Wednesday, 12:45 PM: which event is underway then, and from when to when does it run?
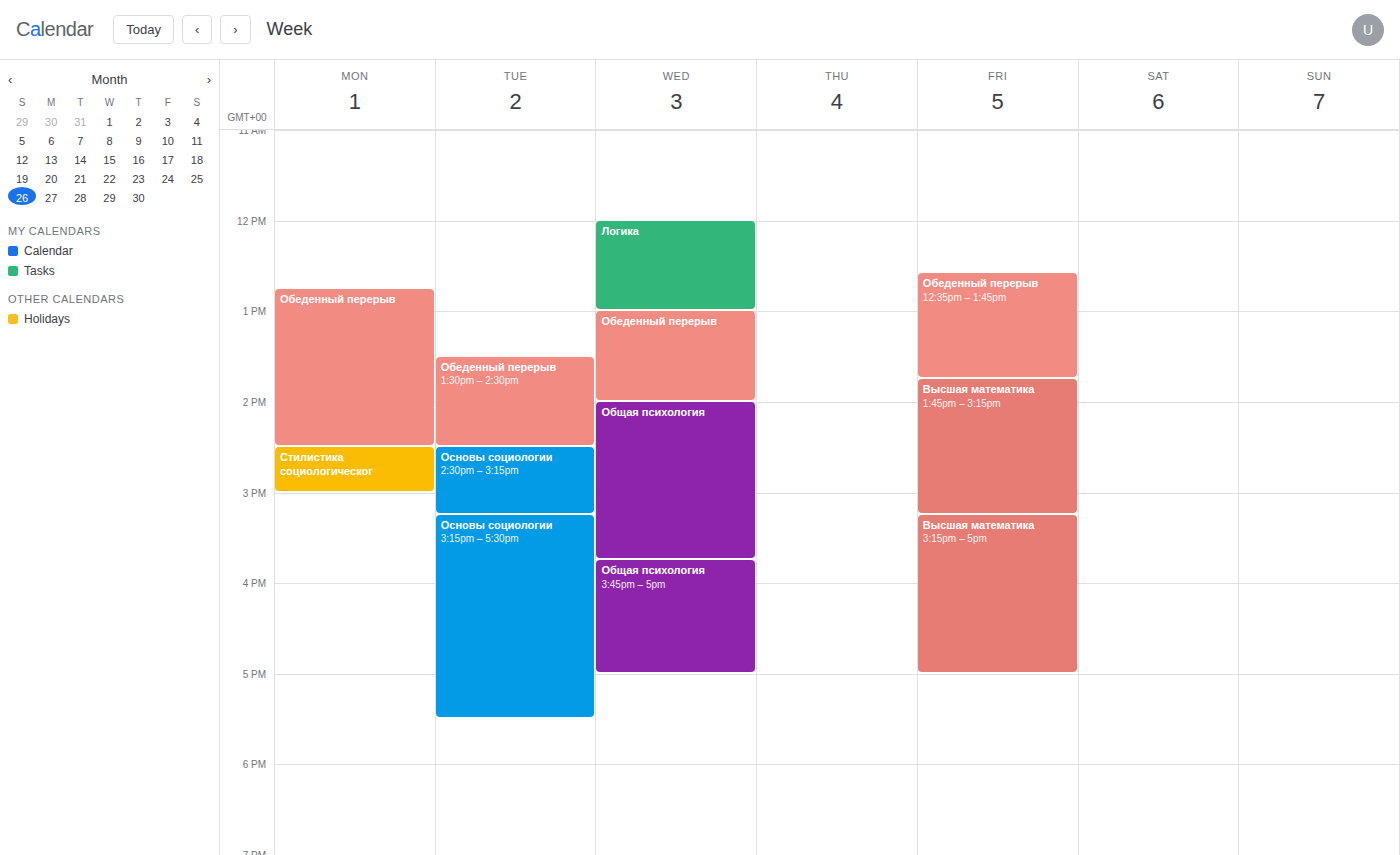
"Логика", 12:00 PM to 1:00 PM